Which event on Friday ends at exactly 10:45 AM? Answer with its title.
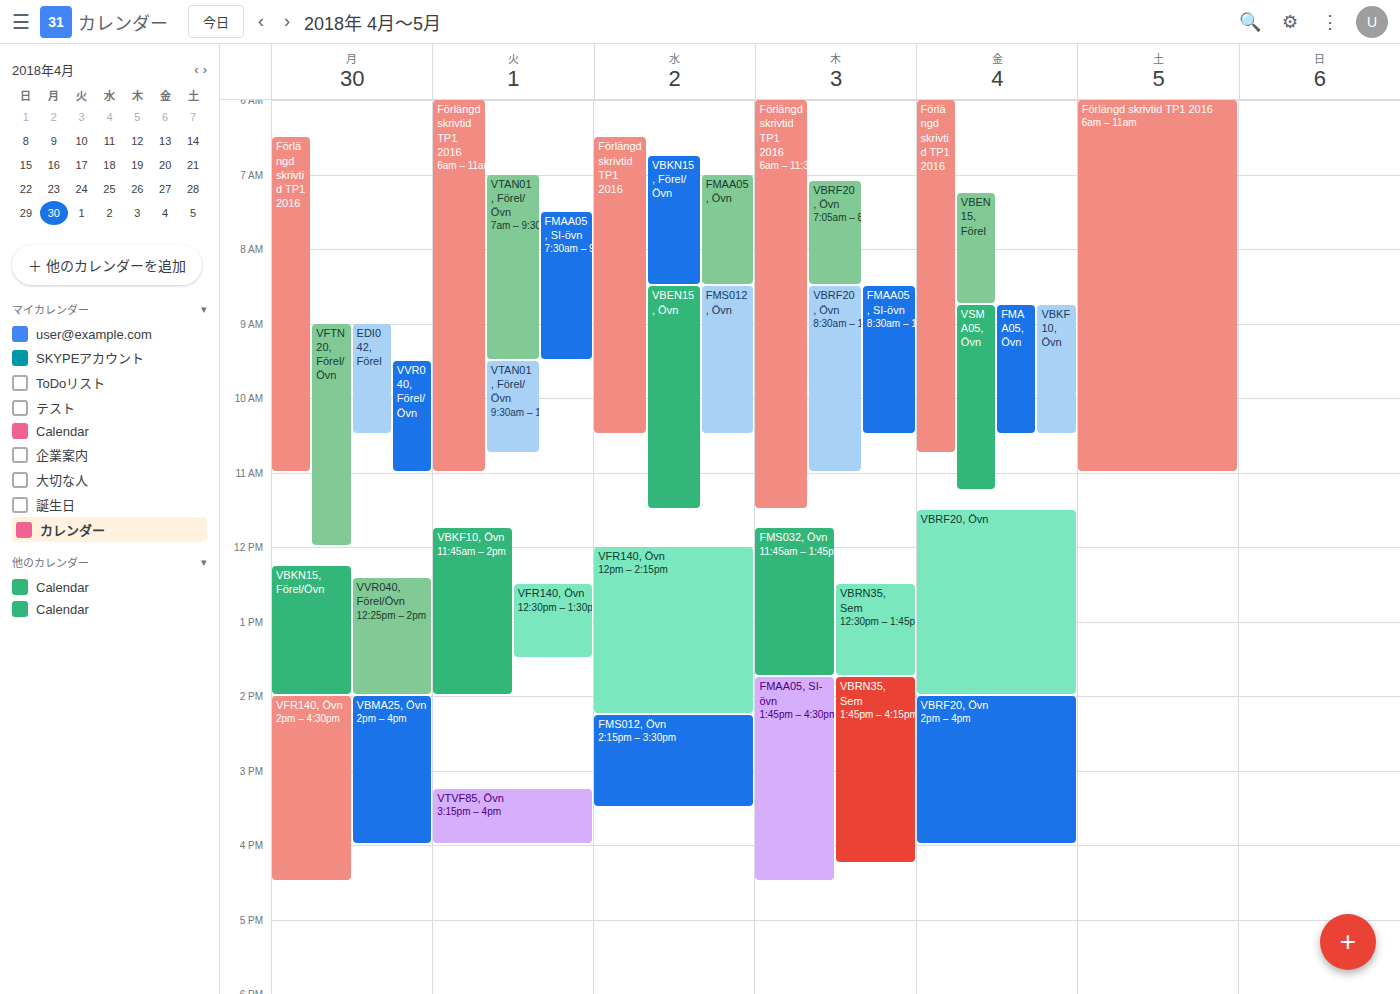
"Förlängd skrivtid TP1 2016"